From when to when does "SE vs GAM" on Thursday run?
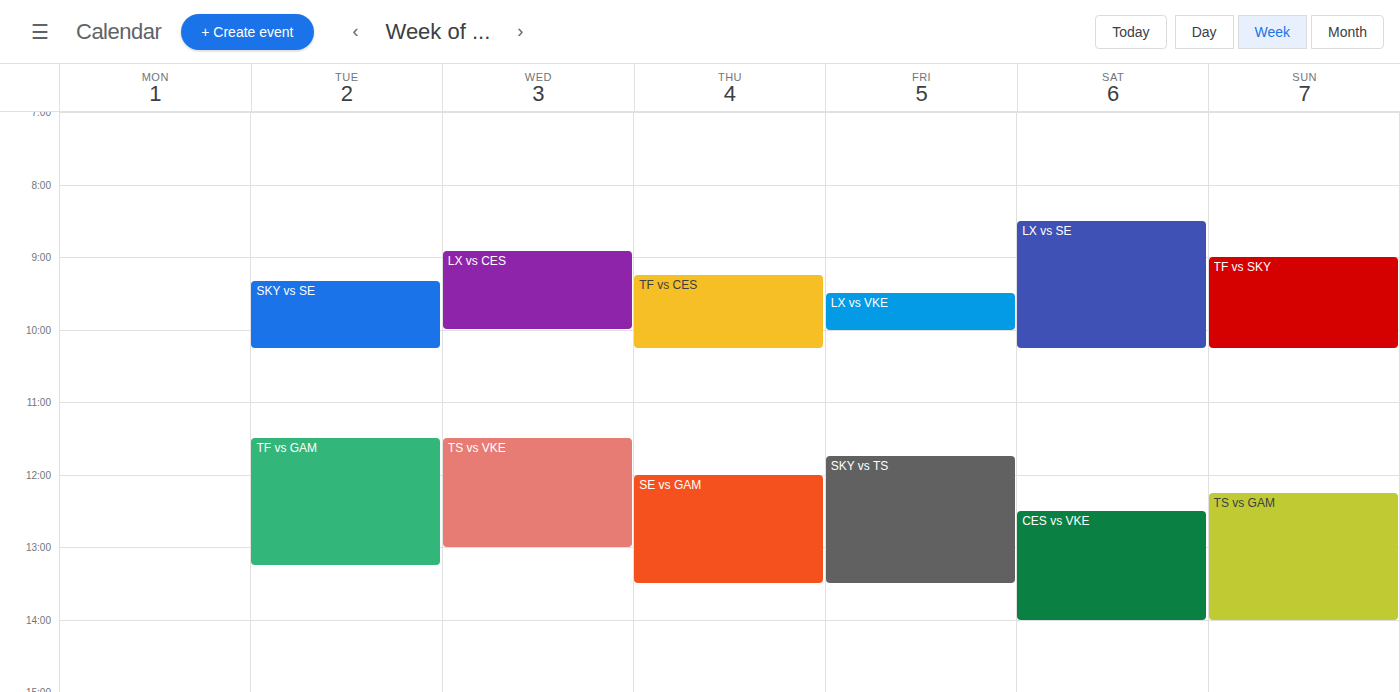
12:00 PM to 1:30 PM